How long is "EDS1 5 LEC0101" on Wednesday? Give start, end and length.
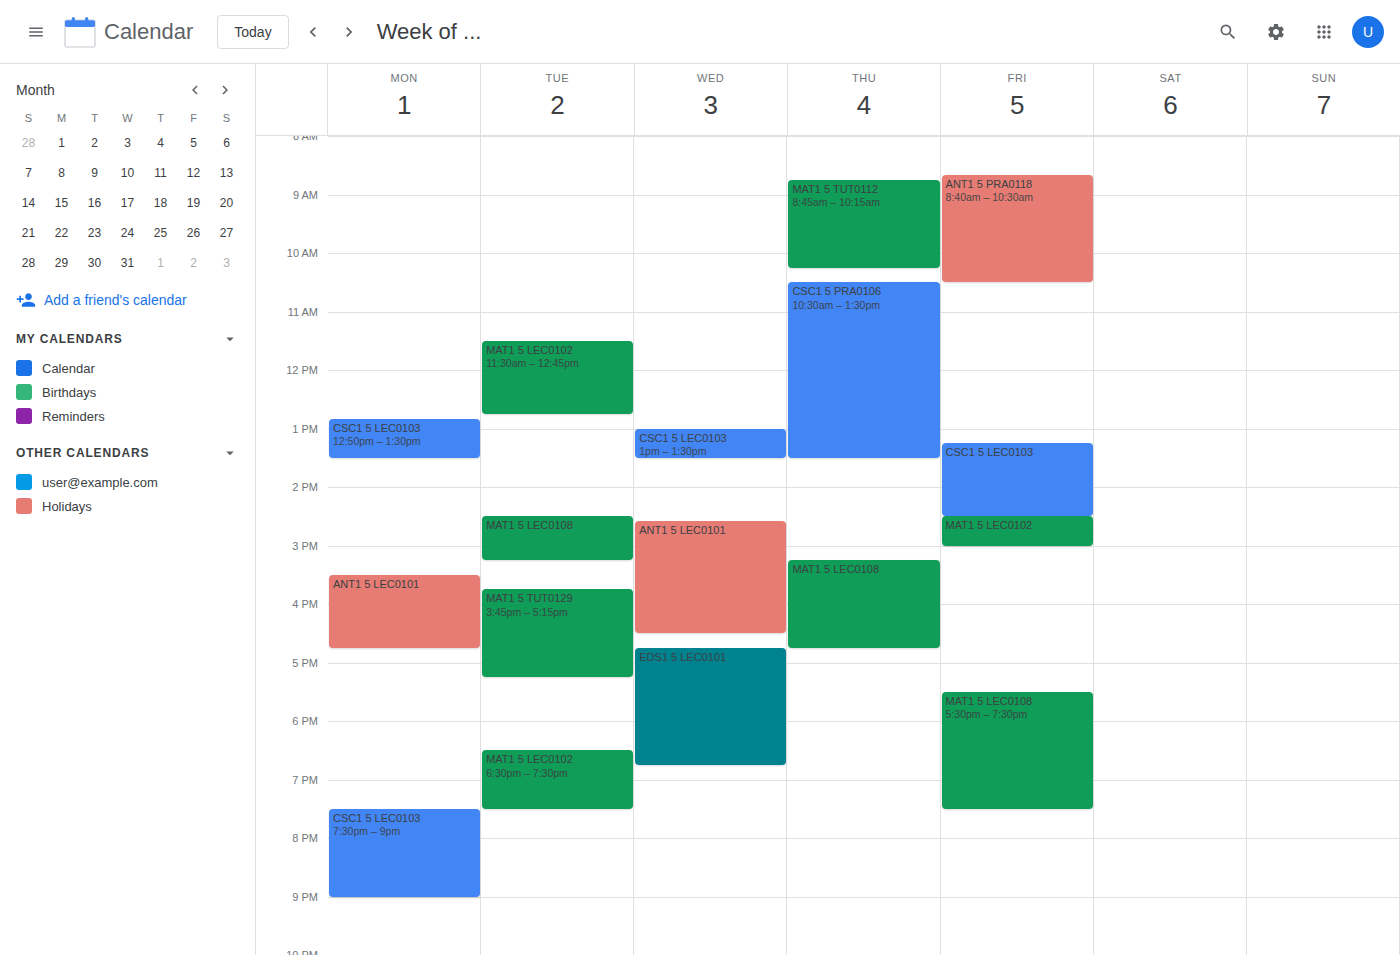
4:45 PM to 6:45 PM, 2 hours